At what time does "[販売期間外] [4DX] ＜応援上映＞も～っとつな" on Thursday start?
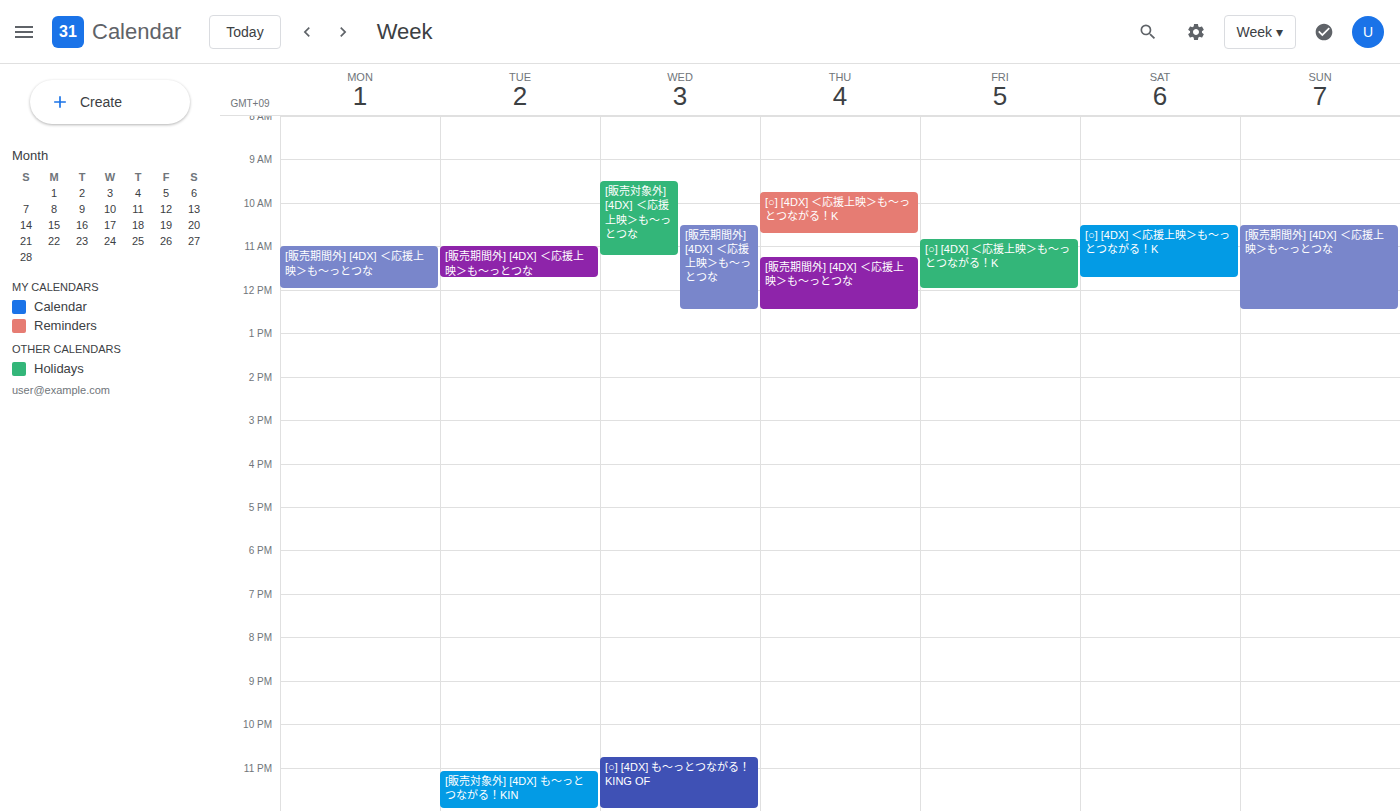
11:15 AM